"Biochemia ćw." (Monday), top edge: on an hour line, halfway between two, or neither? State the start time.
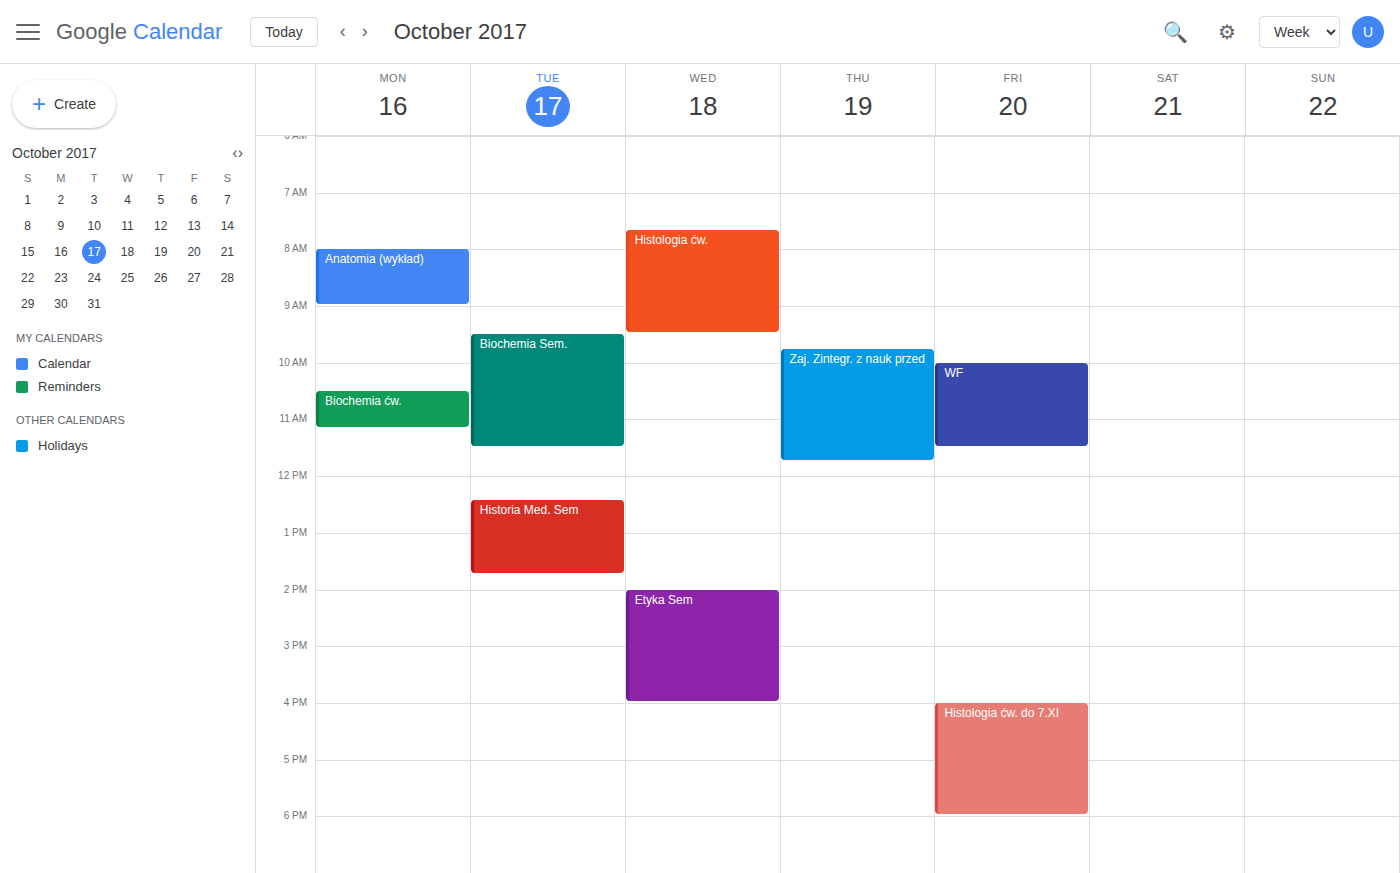
10:30 AM -- halfway between the 10 AM and 11 AM lines.